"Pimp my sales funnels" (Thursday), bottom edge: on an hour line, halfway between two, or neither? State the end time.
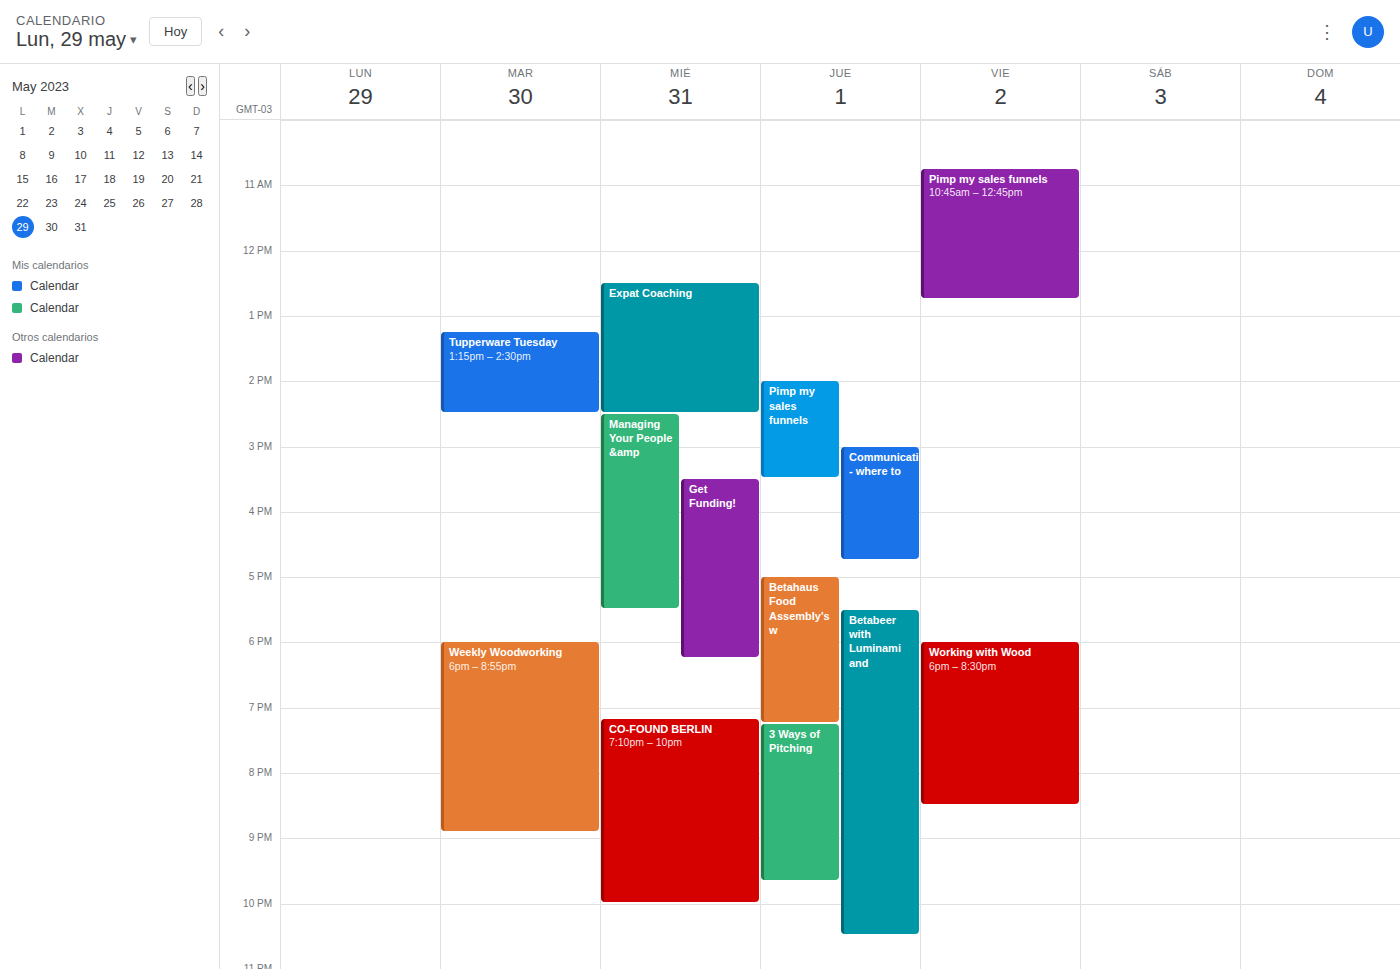
3:30 PM -- halfway between the 3 PM and 4 PM lines.